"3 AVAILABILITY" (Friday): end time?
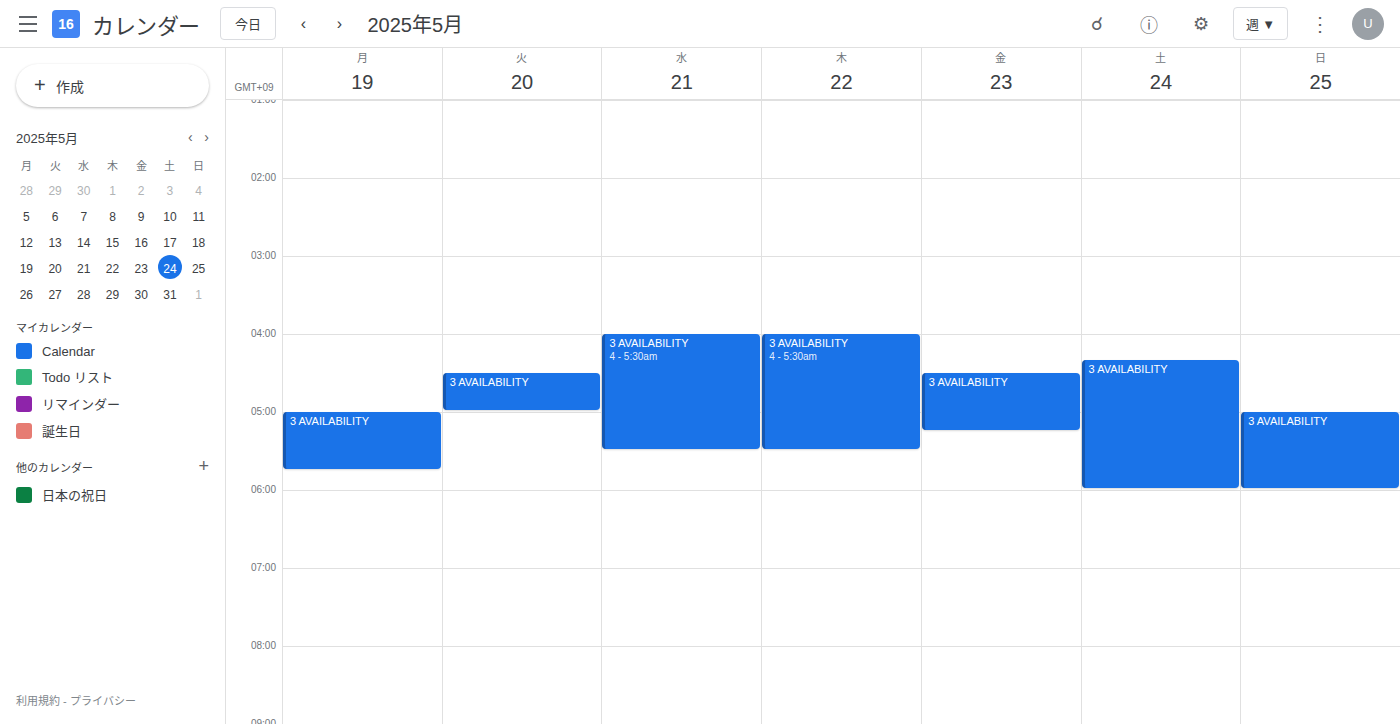
5:15 AM